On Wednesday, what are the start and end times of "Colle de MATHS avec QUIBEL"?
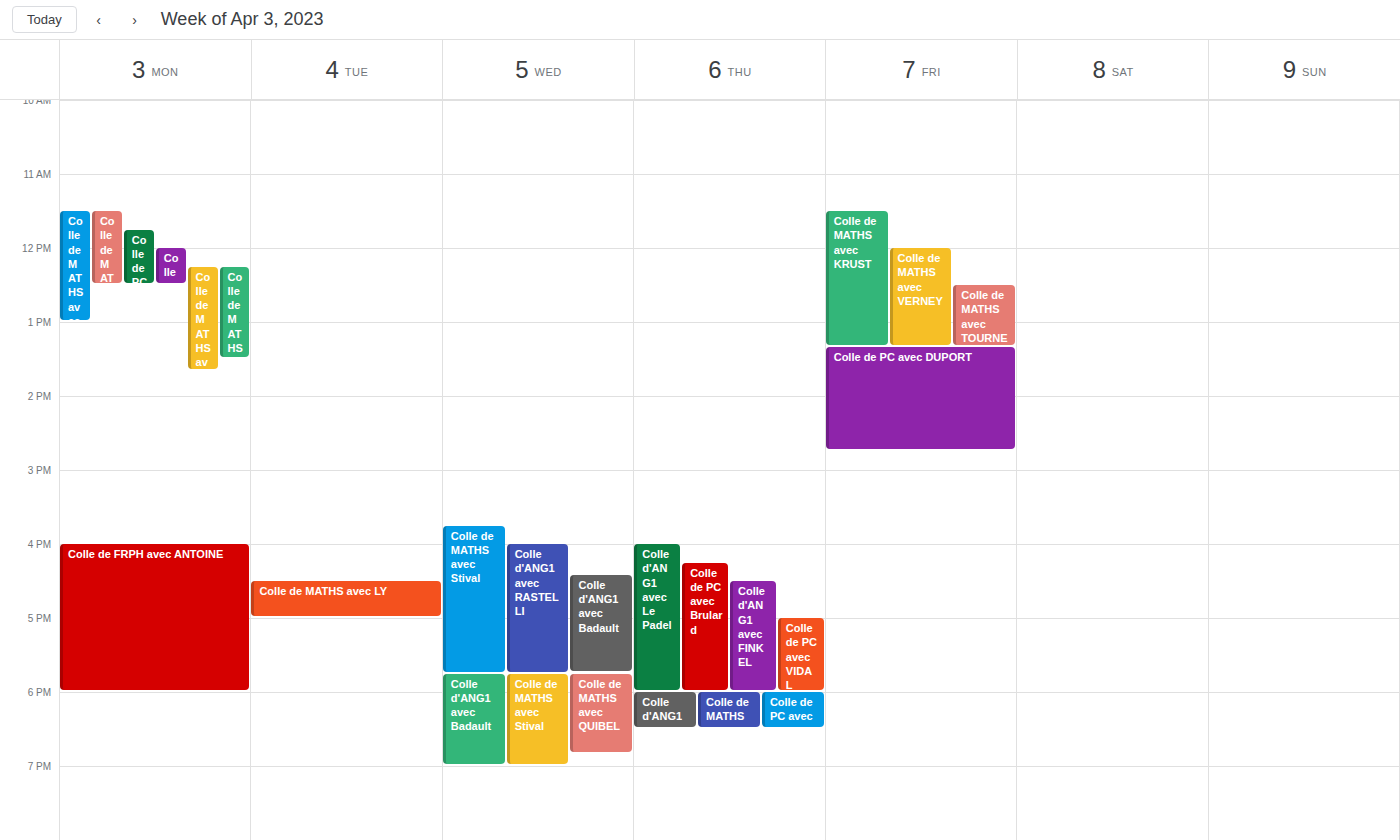
5:45 PM to 6:50 PM